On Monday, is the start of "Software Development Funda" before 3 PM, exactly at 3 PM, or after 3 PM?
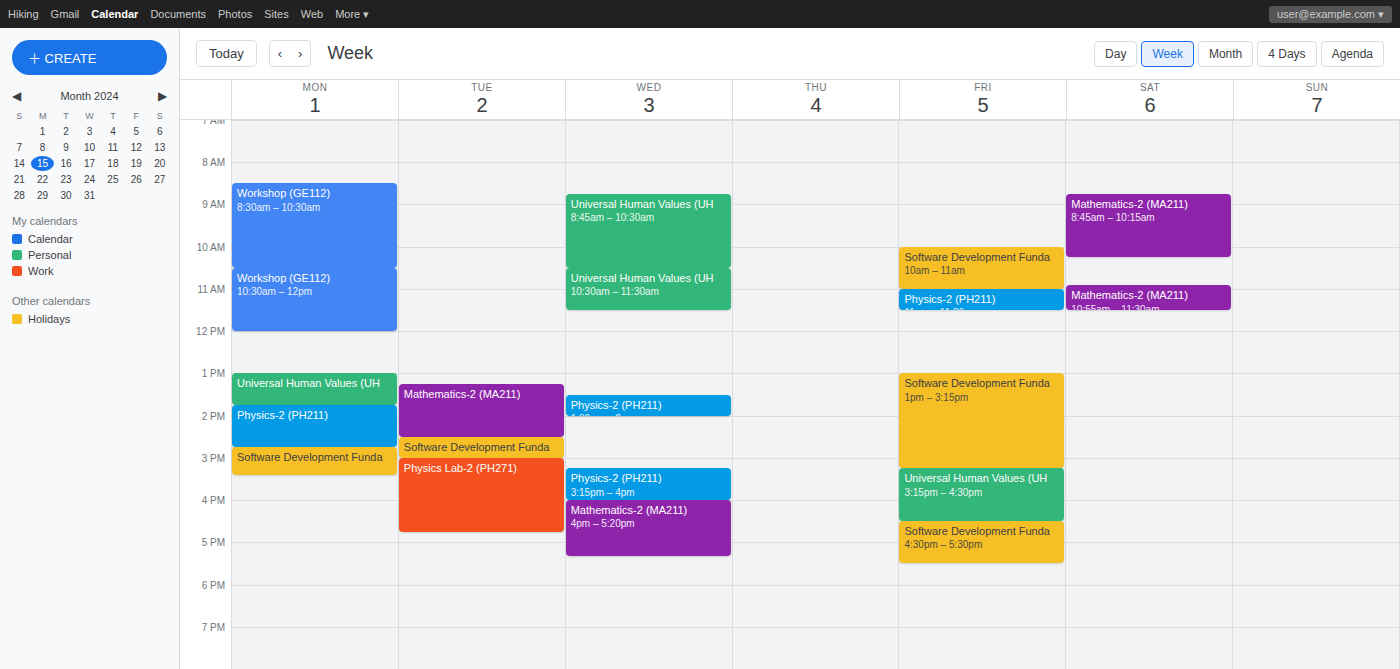
2:45 PM -- before 3 PM, 15 minutes above the 3 PM line.